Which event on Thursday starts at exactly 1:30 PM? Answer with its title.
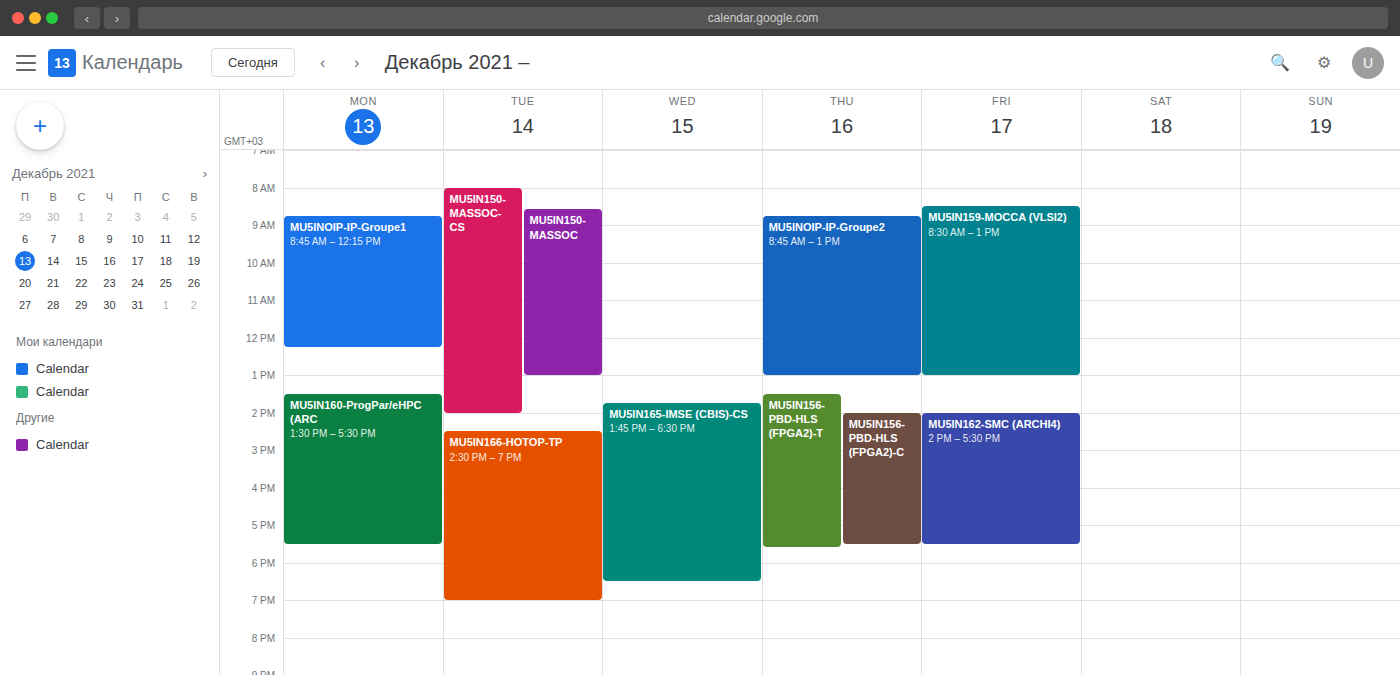
"MU5IN156-PBD-HLS (FPGA2)-T"